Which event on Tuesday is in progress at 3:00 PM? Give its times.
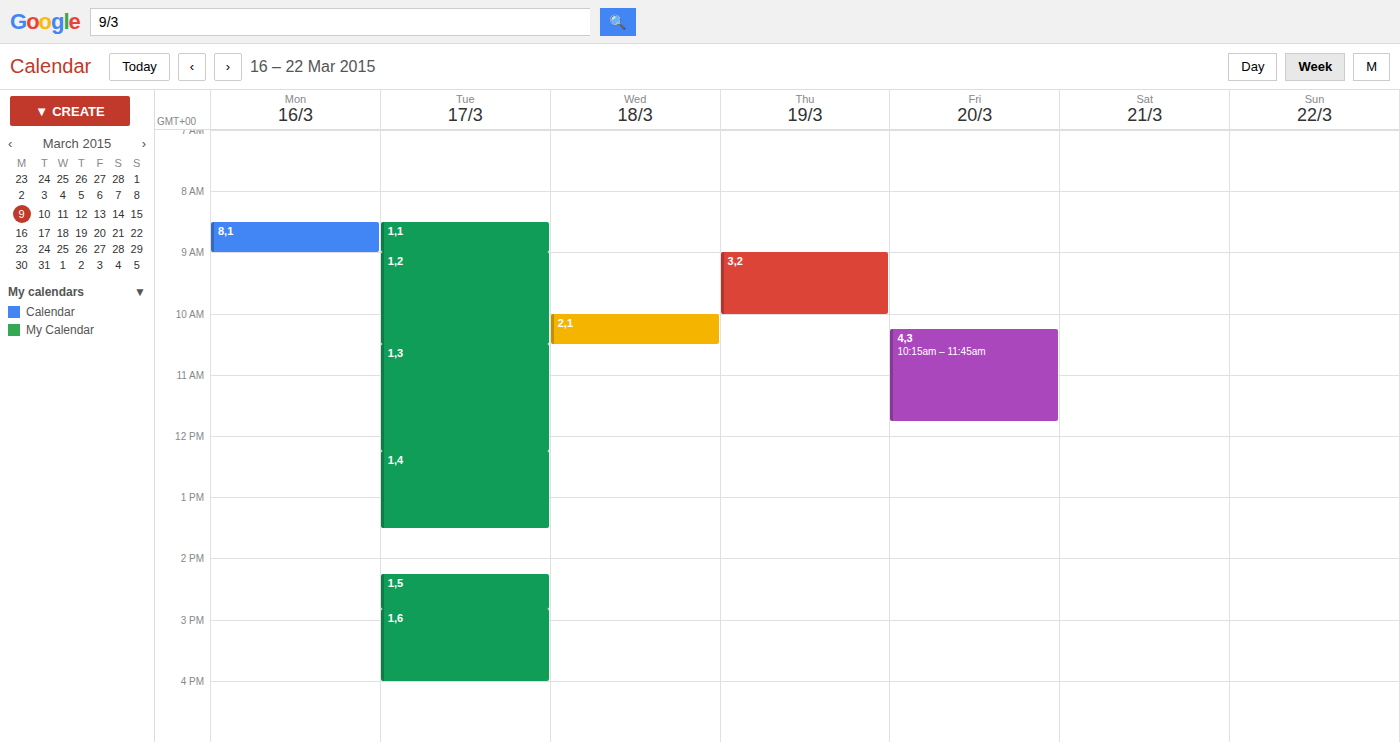
"1,6", 2:50 PM to 4:00 PM